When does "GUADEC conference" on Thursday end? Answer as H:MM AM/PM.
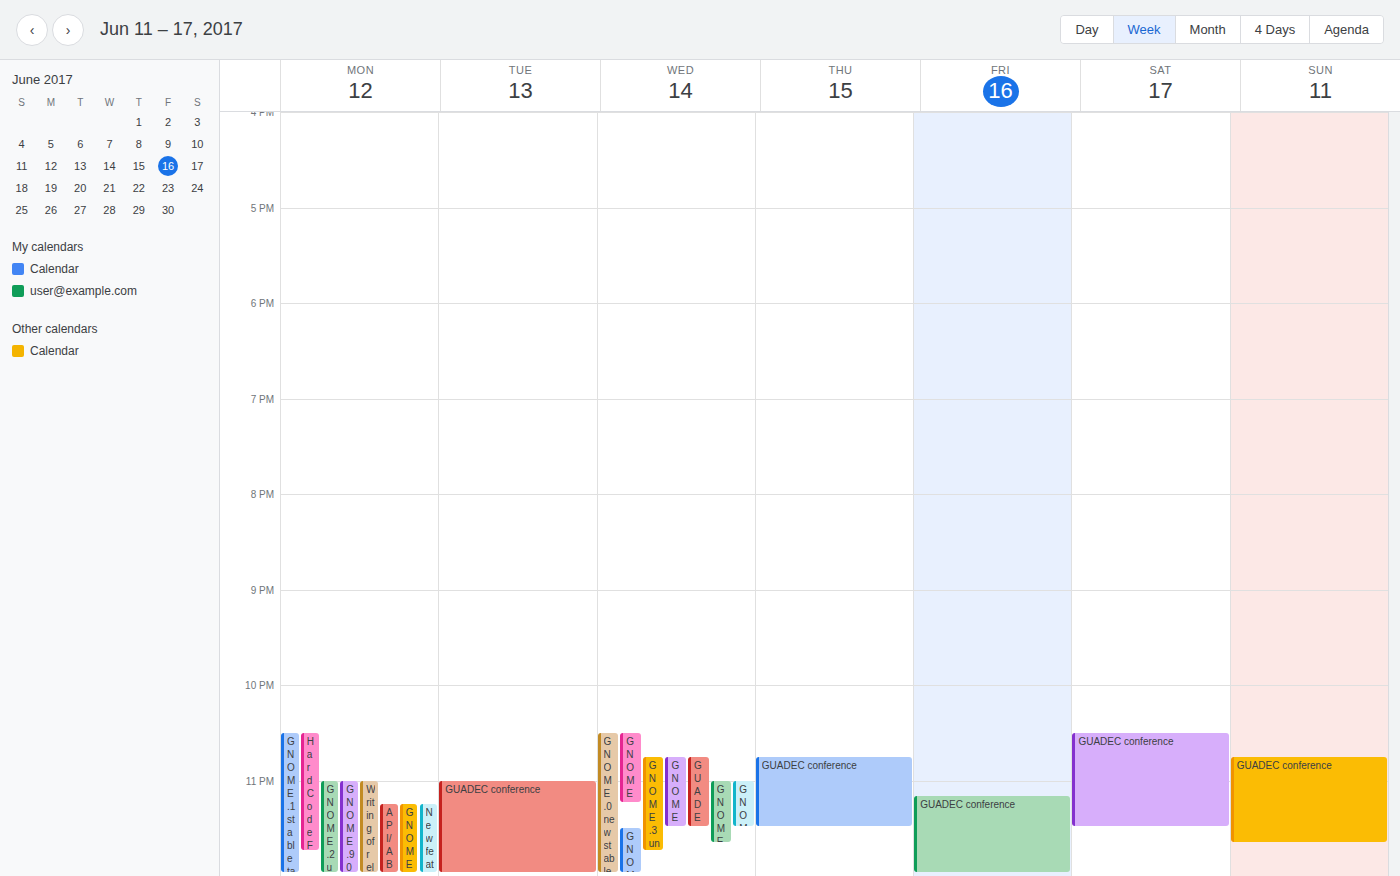
11:30 PM